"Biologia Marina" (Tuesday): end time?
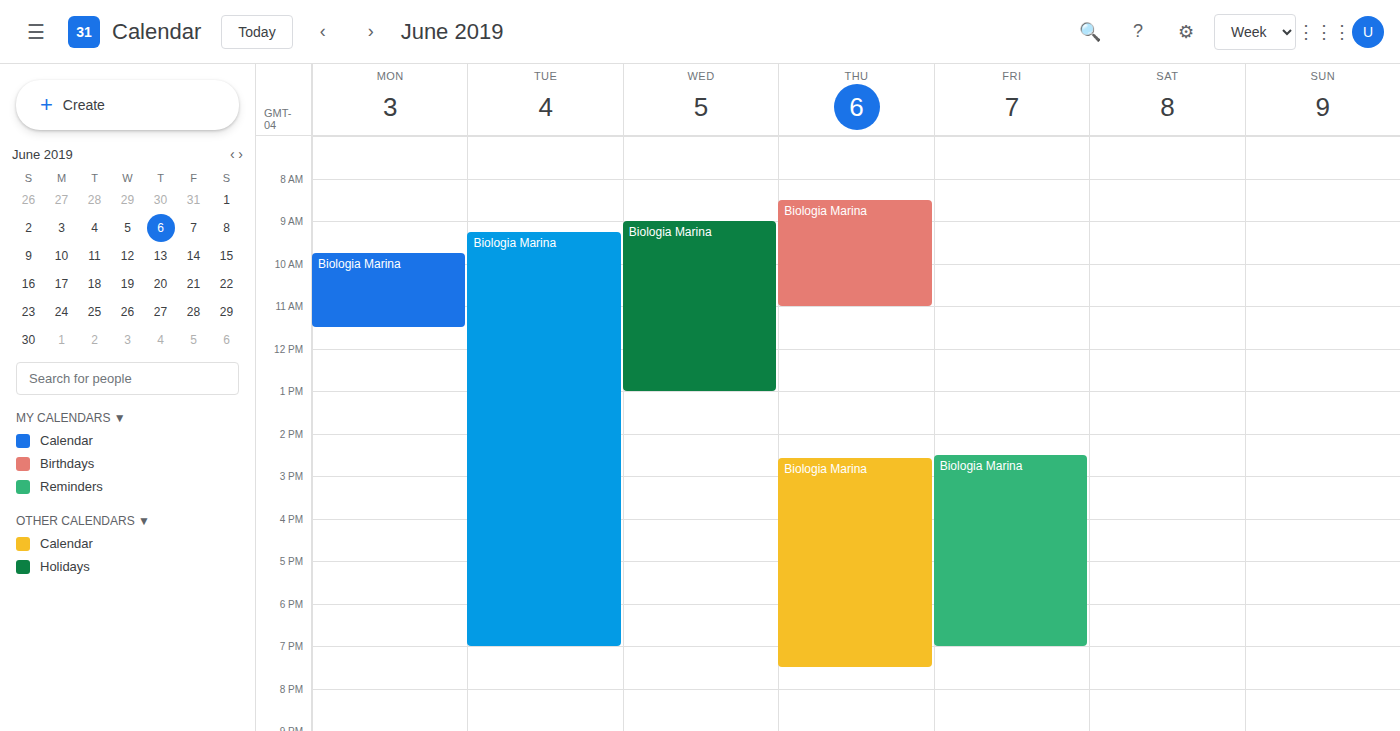
7:00 PM